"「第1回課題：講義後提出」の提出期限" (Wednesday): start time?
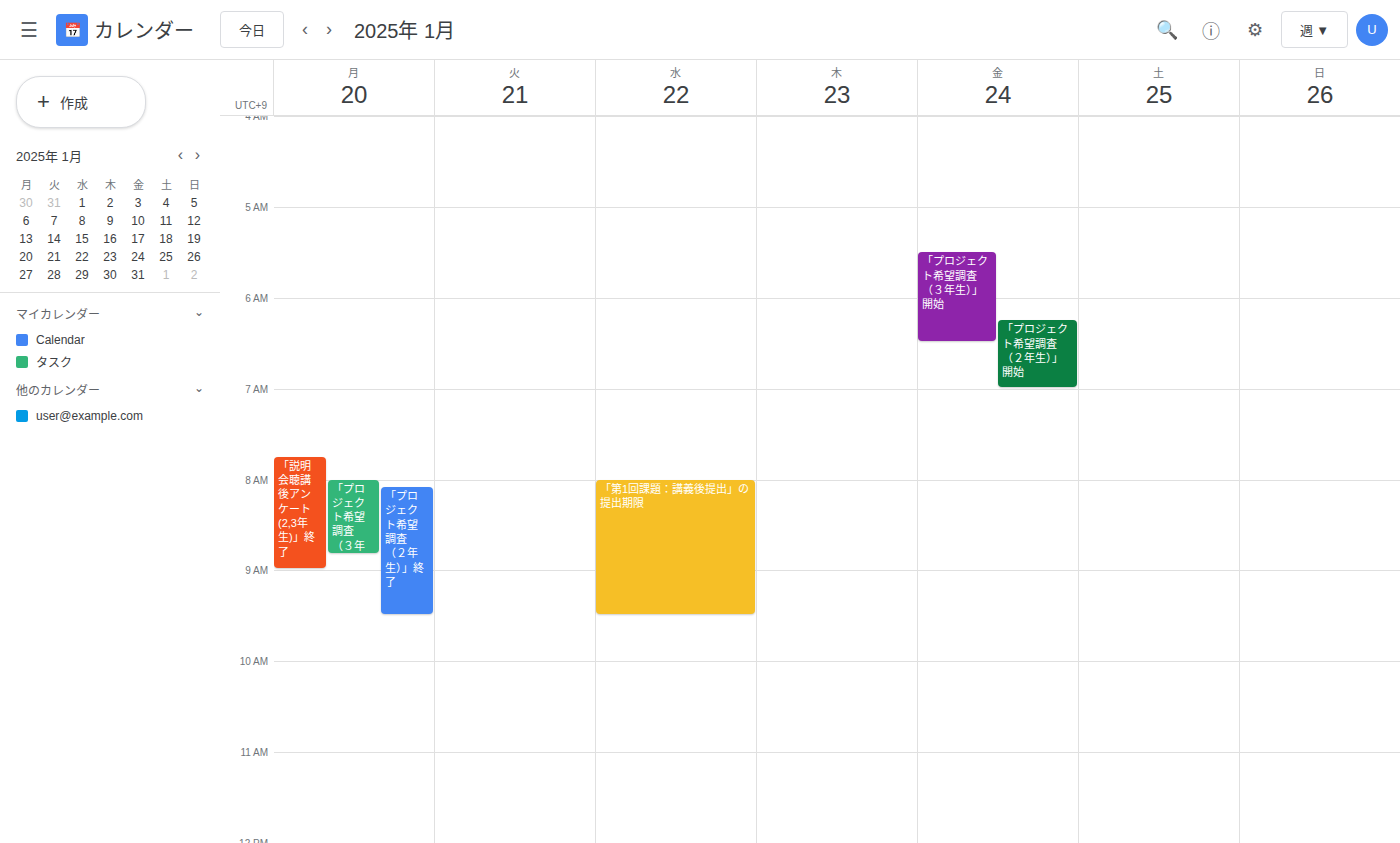
8:00 AM